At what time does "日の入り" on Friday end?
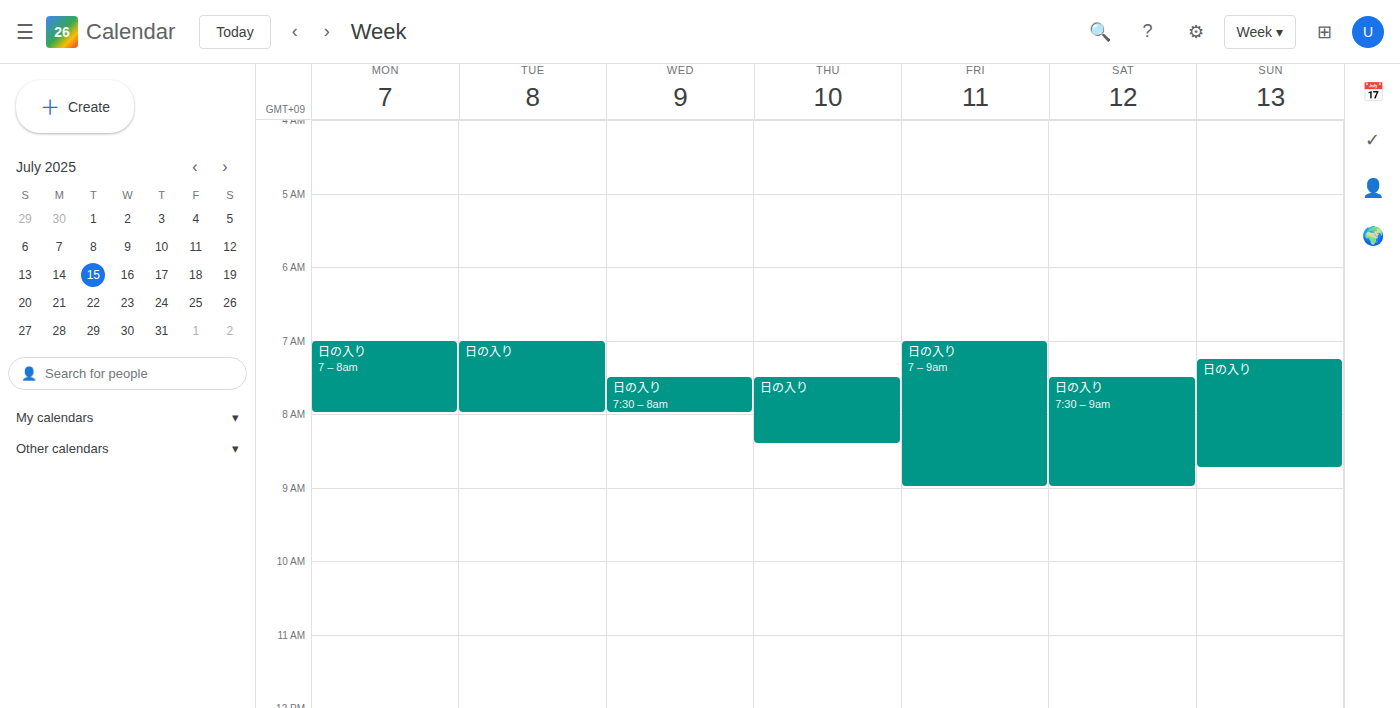
9:00 AM